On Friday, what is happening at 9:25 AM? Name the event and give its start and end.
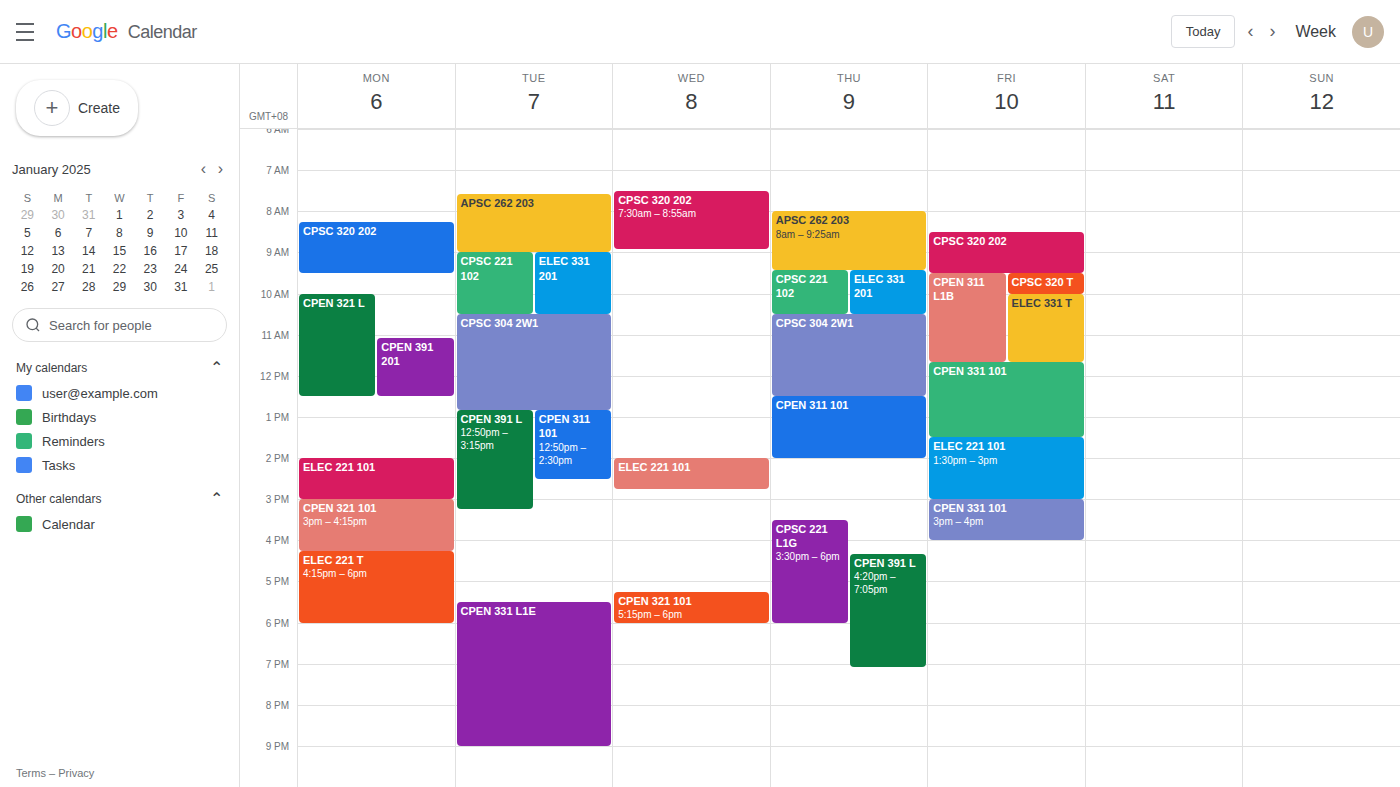
"CPSC 320 202", 8:30 AM to 9:30 AM